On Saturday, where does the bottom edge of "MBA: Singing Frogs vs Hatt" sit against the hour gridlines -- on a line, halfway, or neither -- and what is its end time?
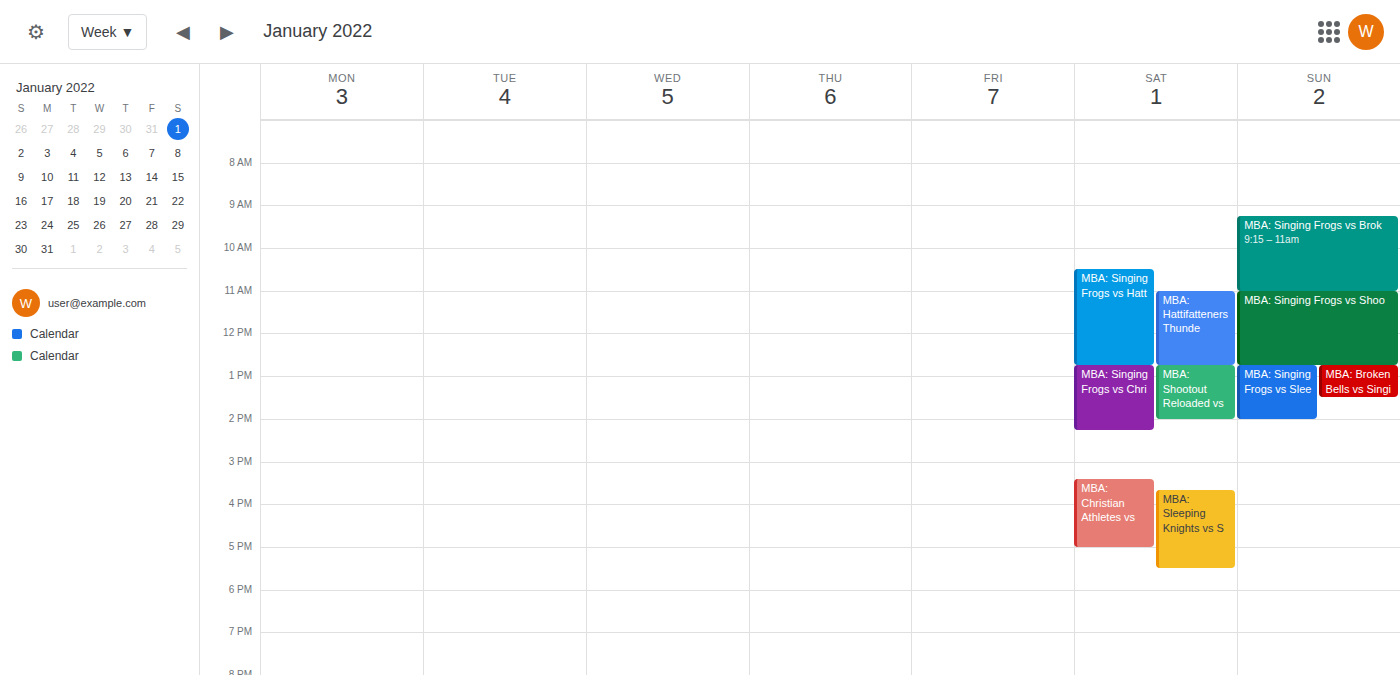
12:45 PM -- neither: three quarters of the way from the 12 PM line to the 1 PM line.